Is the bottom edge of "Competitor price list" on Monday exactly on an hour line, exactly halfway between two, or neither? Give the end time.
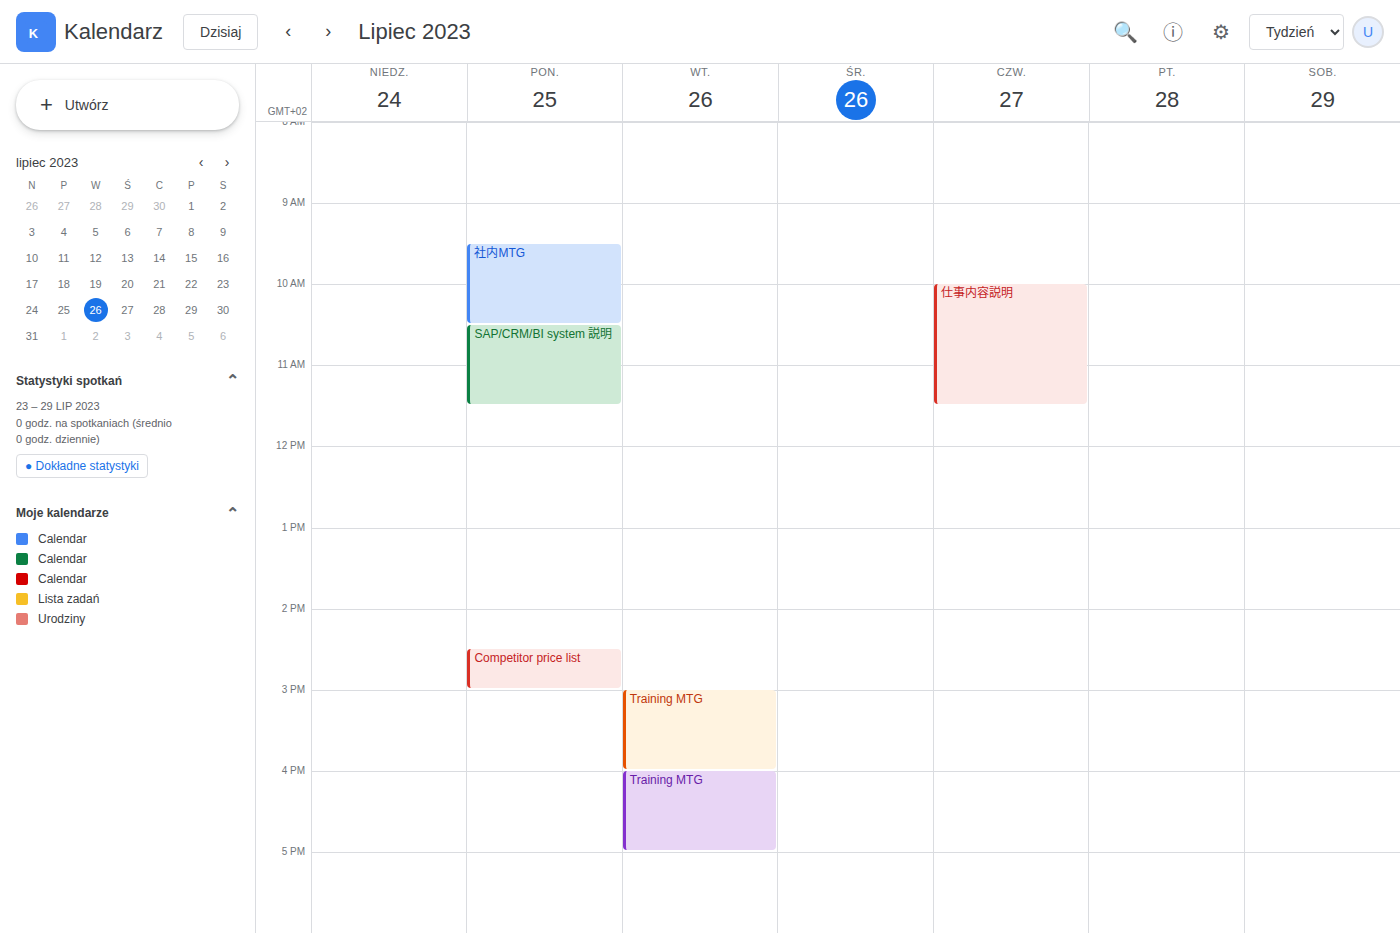
15:00 -- exactly on the 15:00 line.